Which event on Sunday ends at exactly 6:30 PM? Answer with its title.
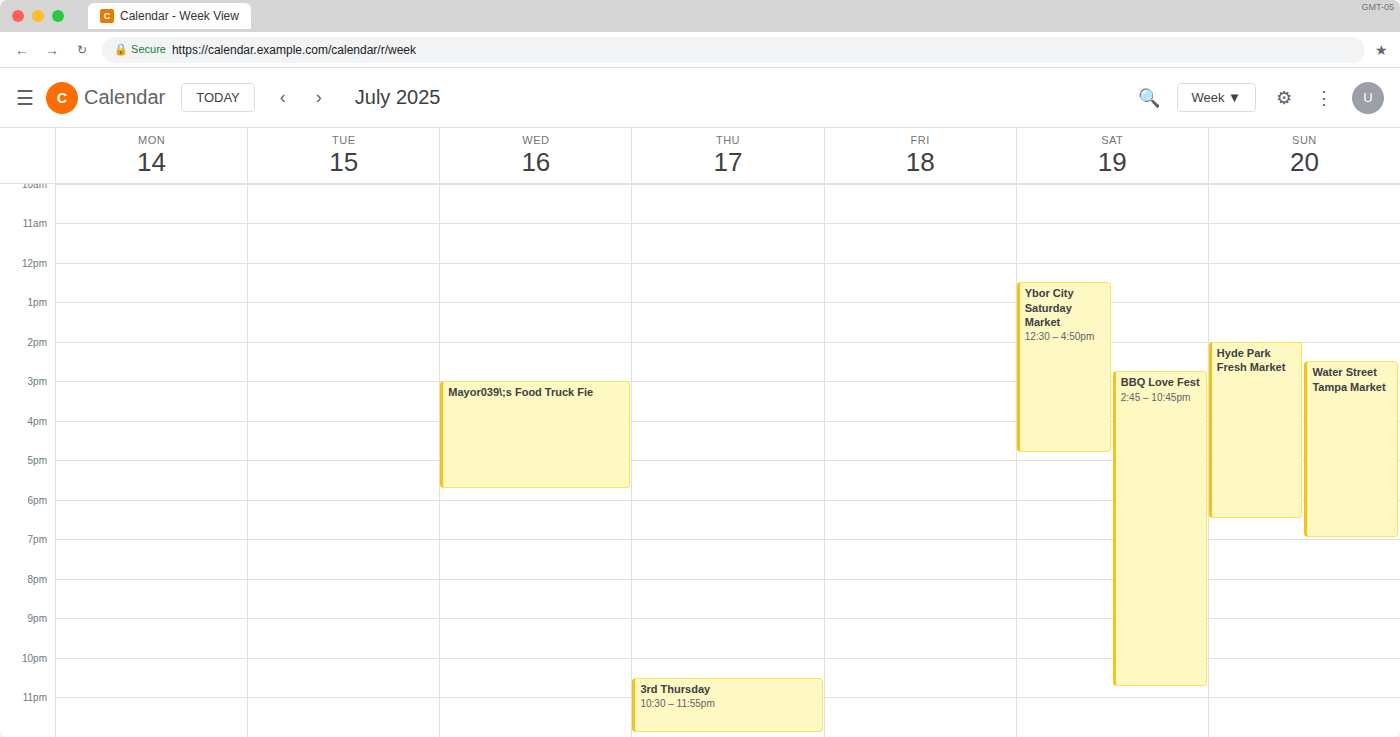
"Hyde Park Fresh Market"